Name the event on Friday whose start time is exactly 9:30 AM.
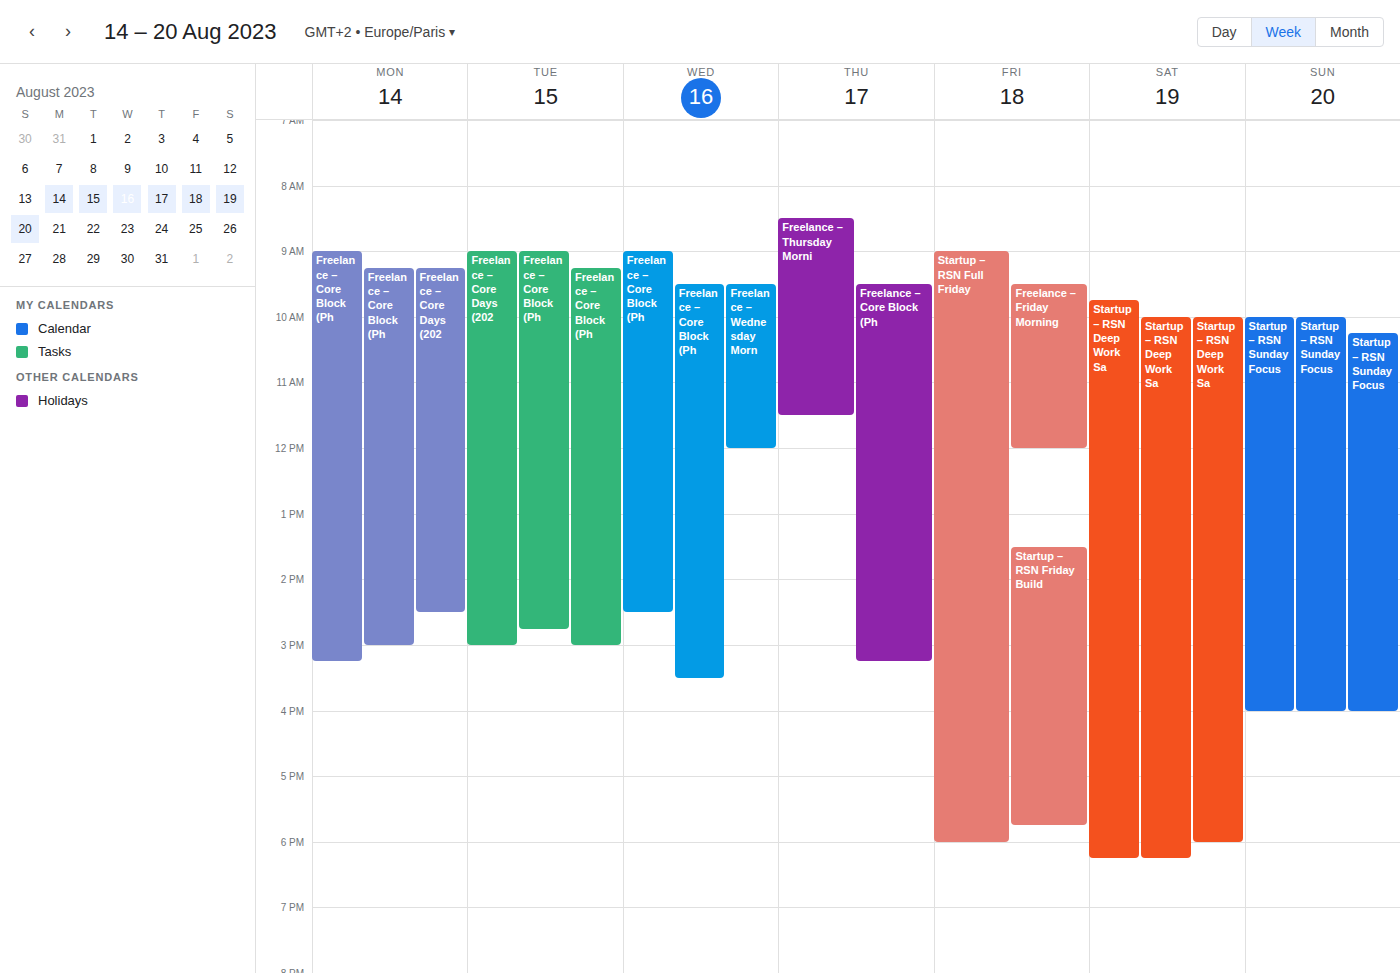
"Freelance – Friday Morning"